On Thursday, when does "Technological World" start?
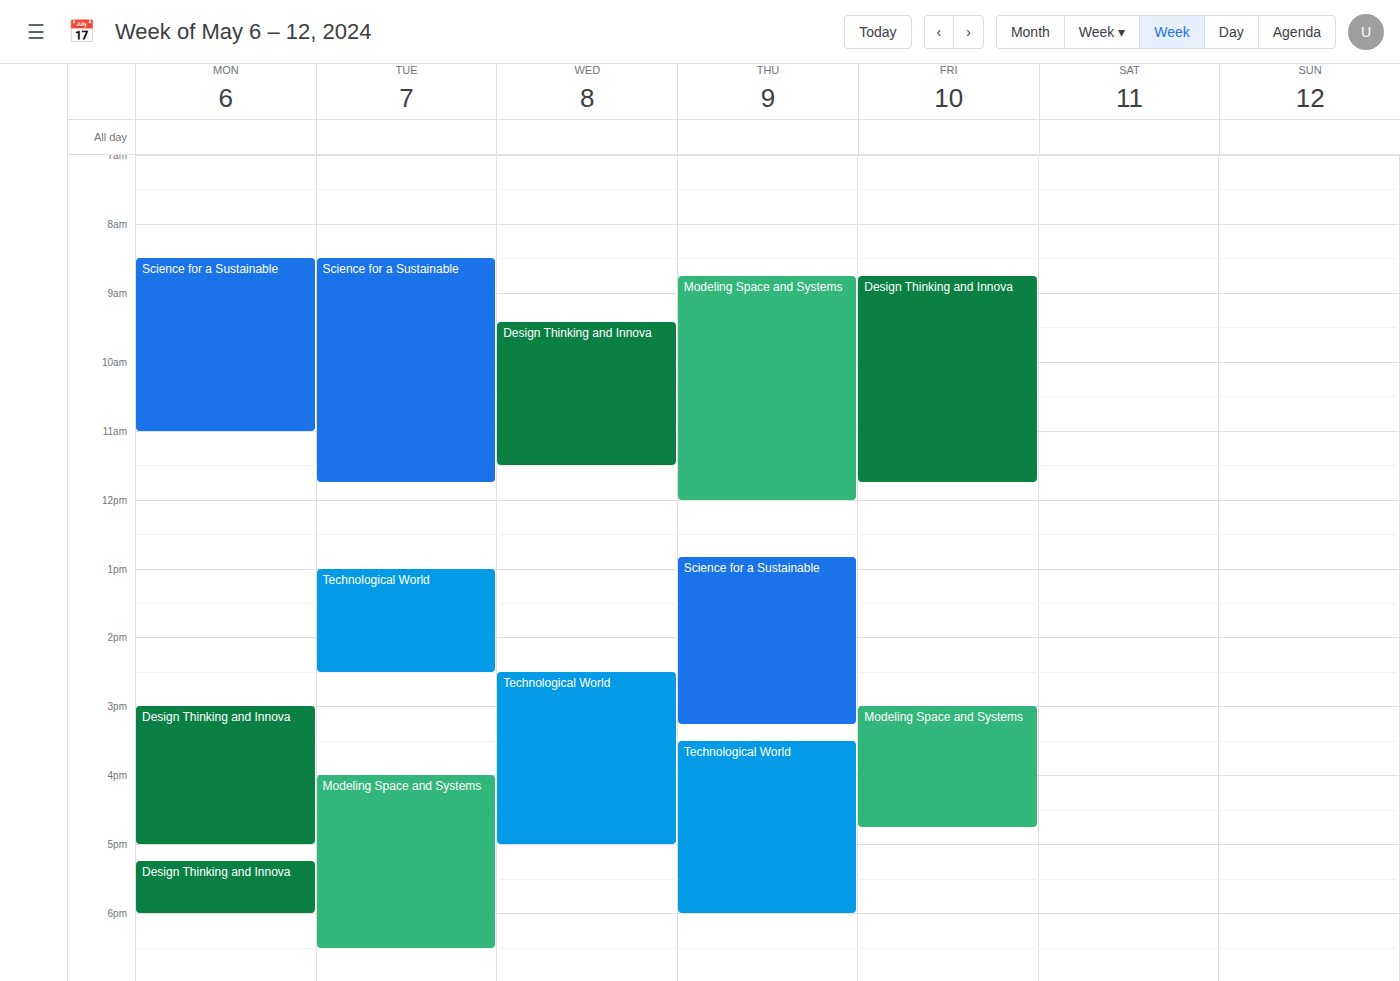
3:30 PM